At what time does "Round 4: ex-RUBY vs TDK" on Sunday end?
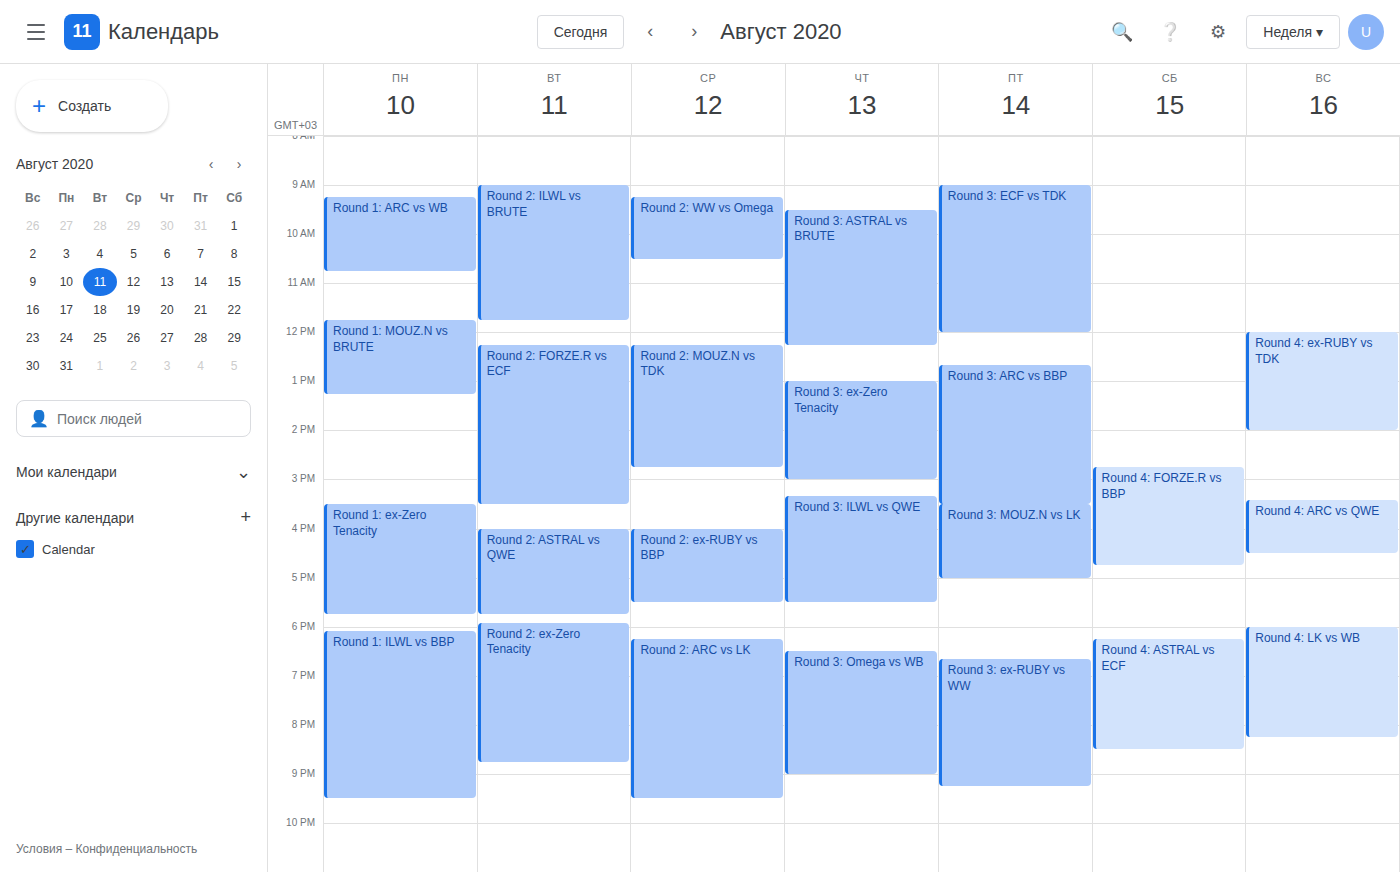
2:00 PM